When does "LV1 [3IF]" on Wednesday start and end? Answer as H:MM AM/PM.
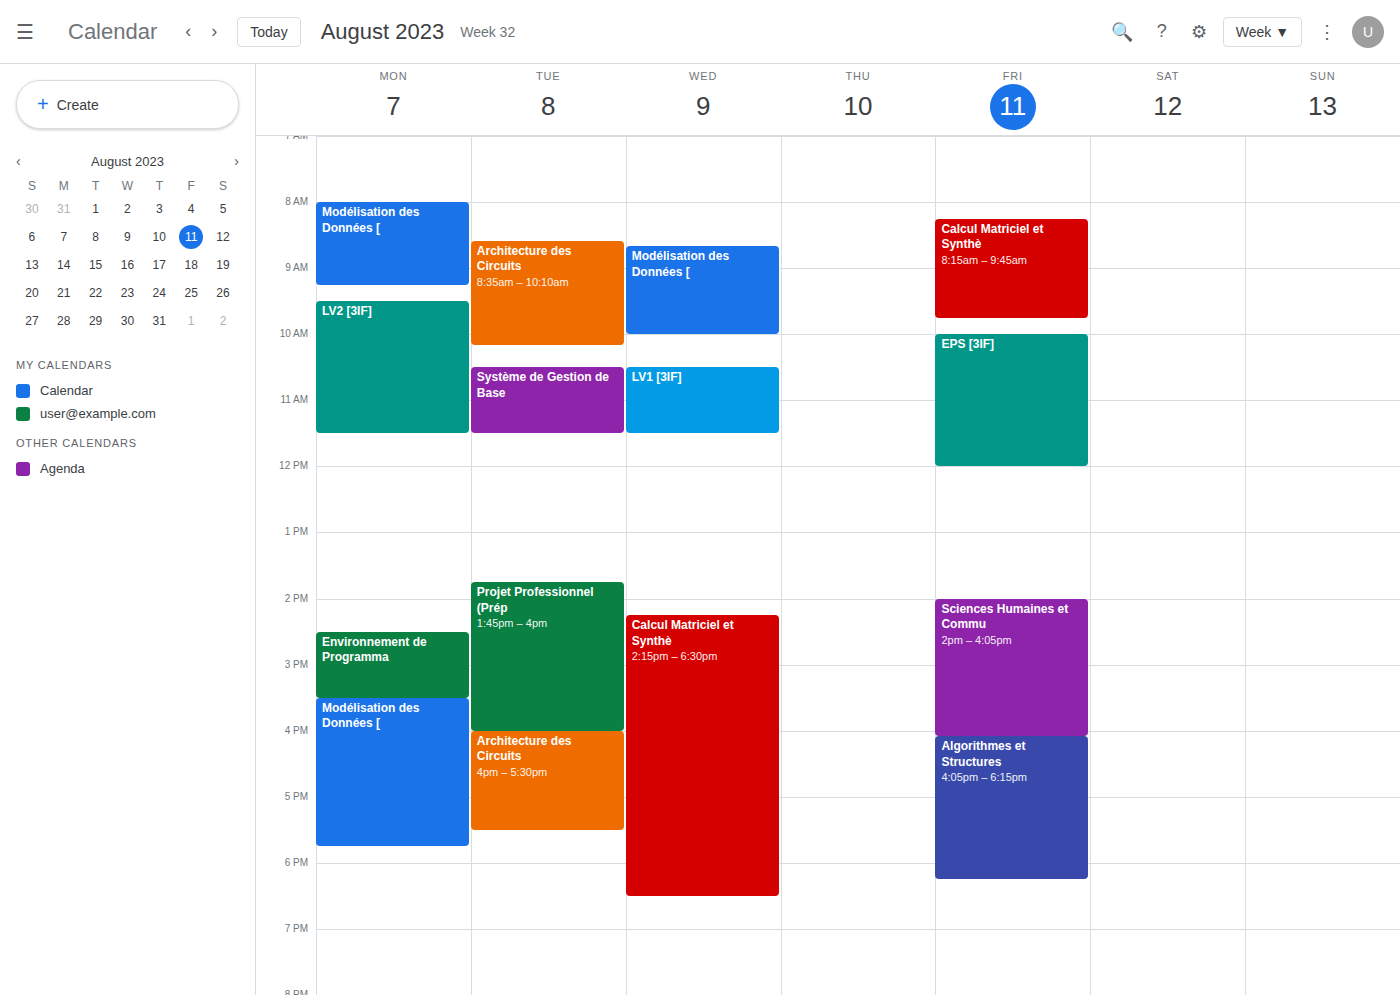
10:30 AM to 11:30 AM